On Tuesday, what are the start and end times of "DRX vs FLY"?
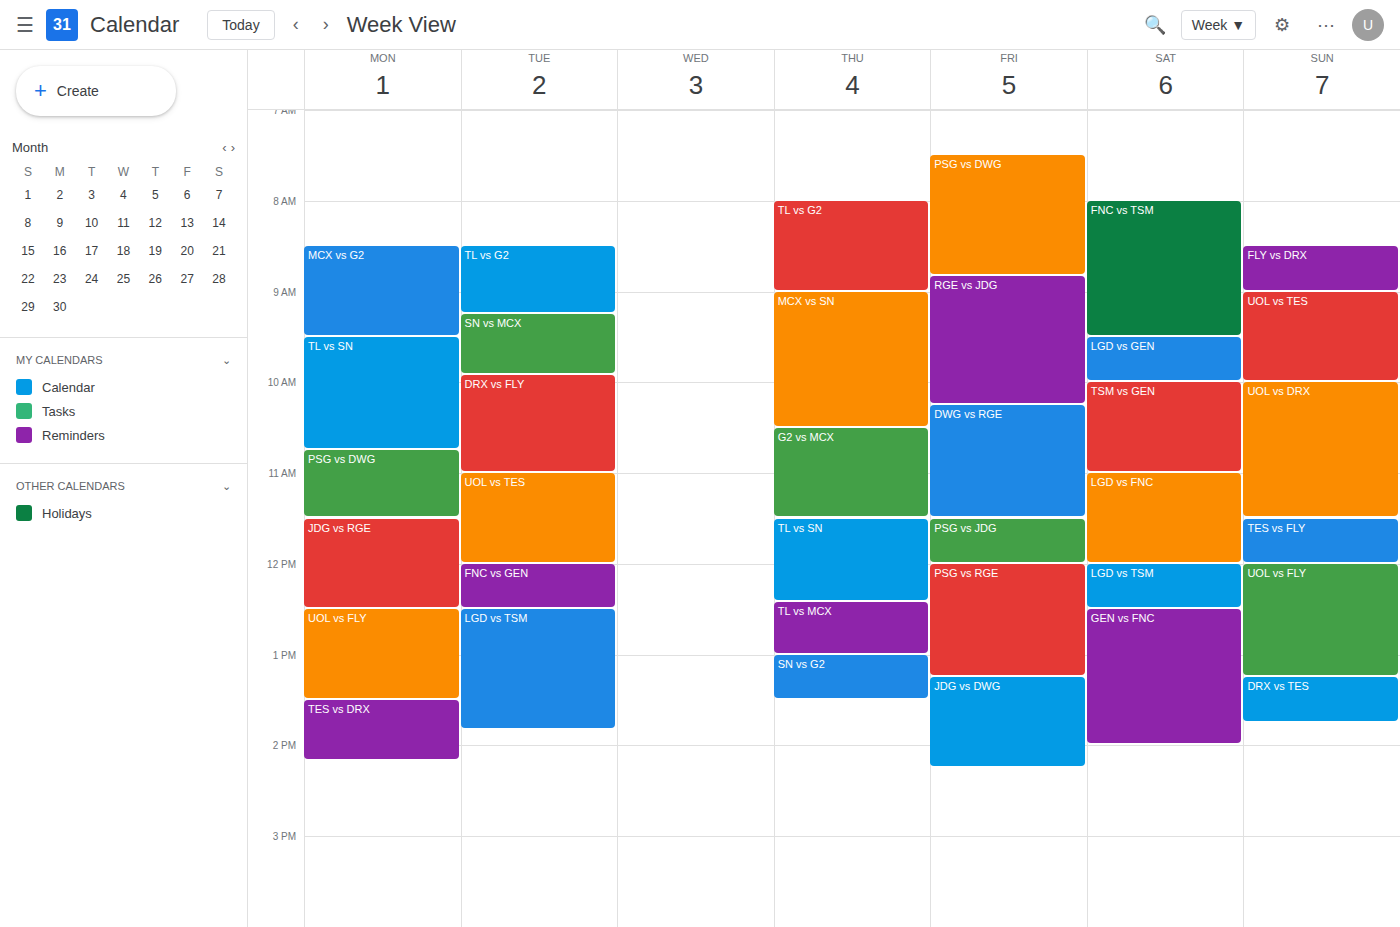
9:55 AM to 11:00 AM